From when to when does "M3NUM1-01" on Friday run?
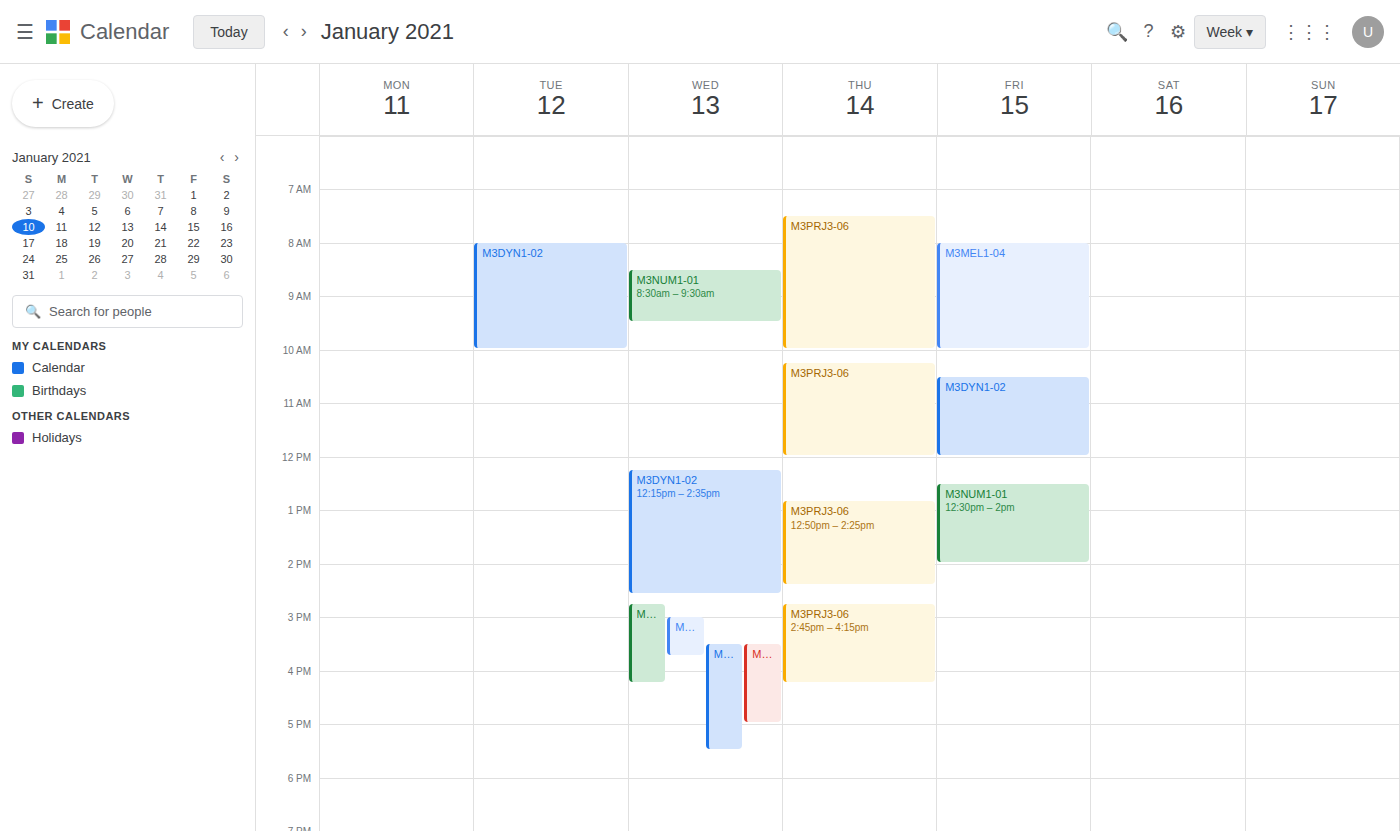
12:30 PM to 2:00 PM